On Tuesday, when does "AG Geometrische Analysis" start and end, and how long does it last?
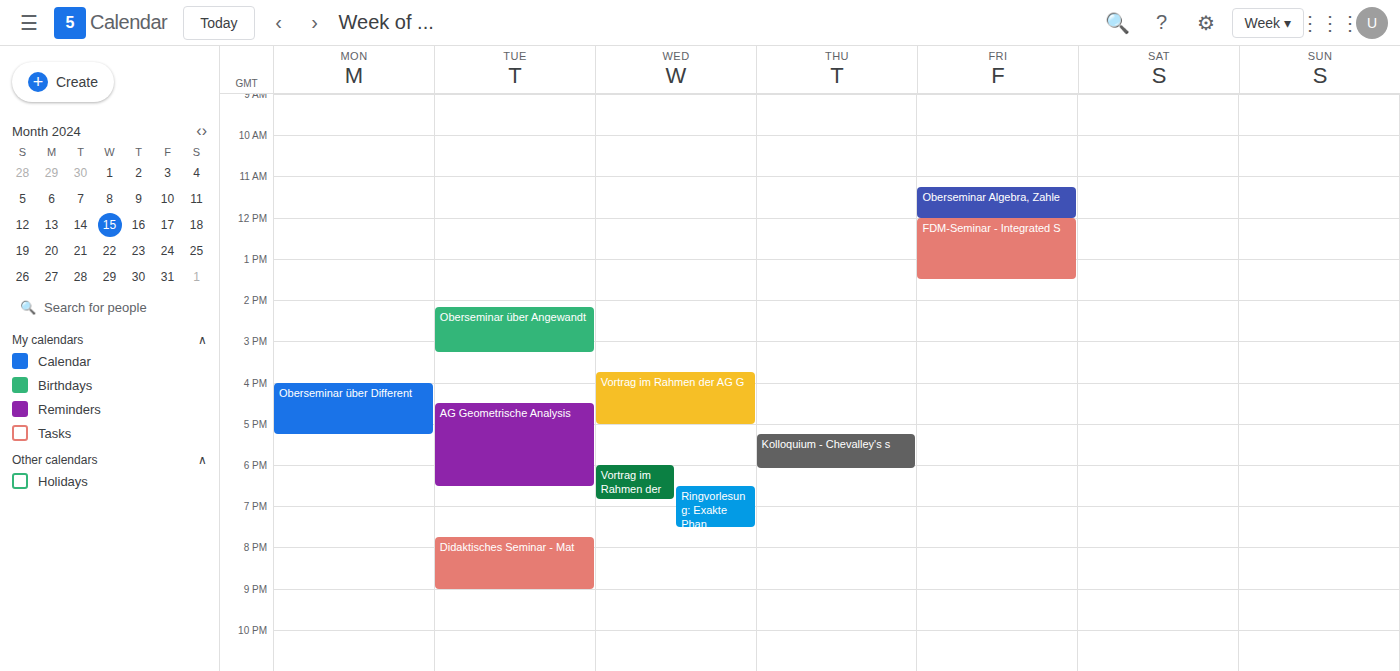
4:30 PM to 6:30 PM, 2 hours